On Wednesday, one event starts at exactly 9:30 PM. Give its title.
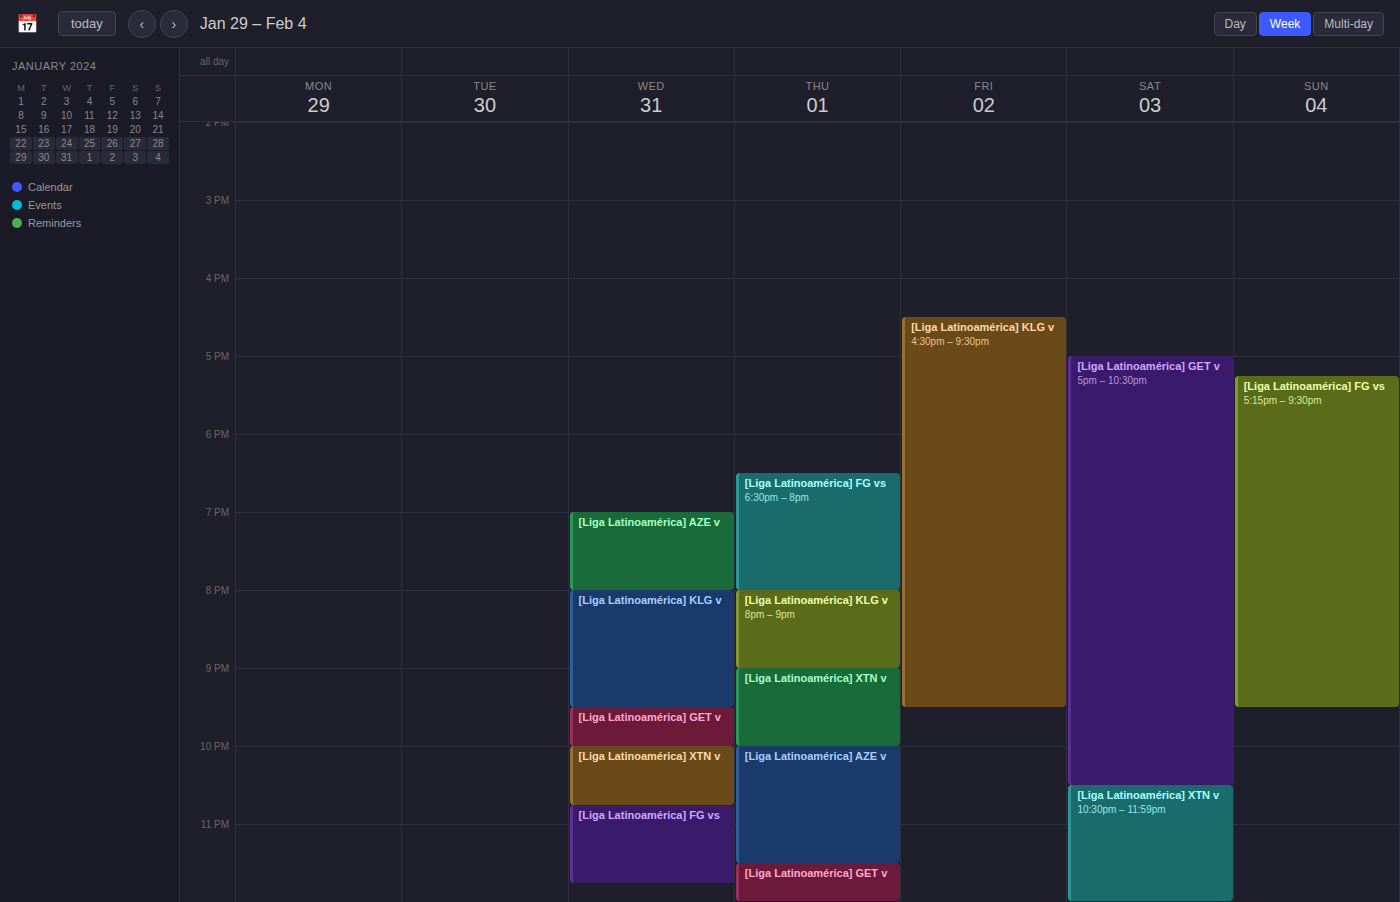
"[Liga Latinoamérica] GET v"